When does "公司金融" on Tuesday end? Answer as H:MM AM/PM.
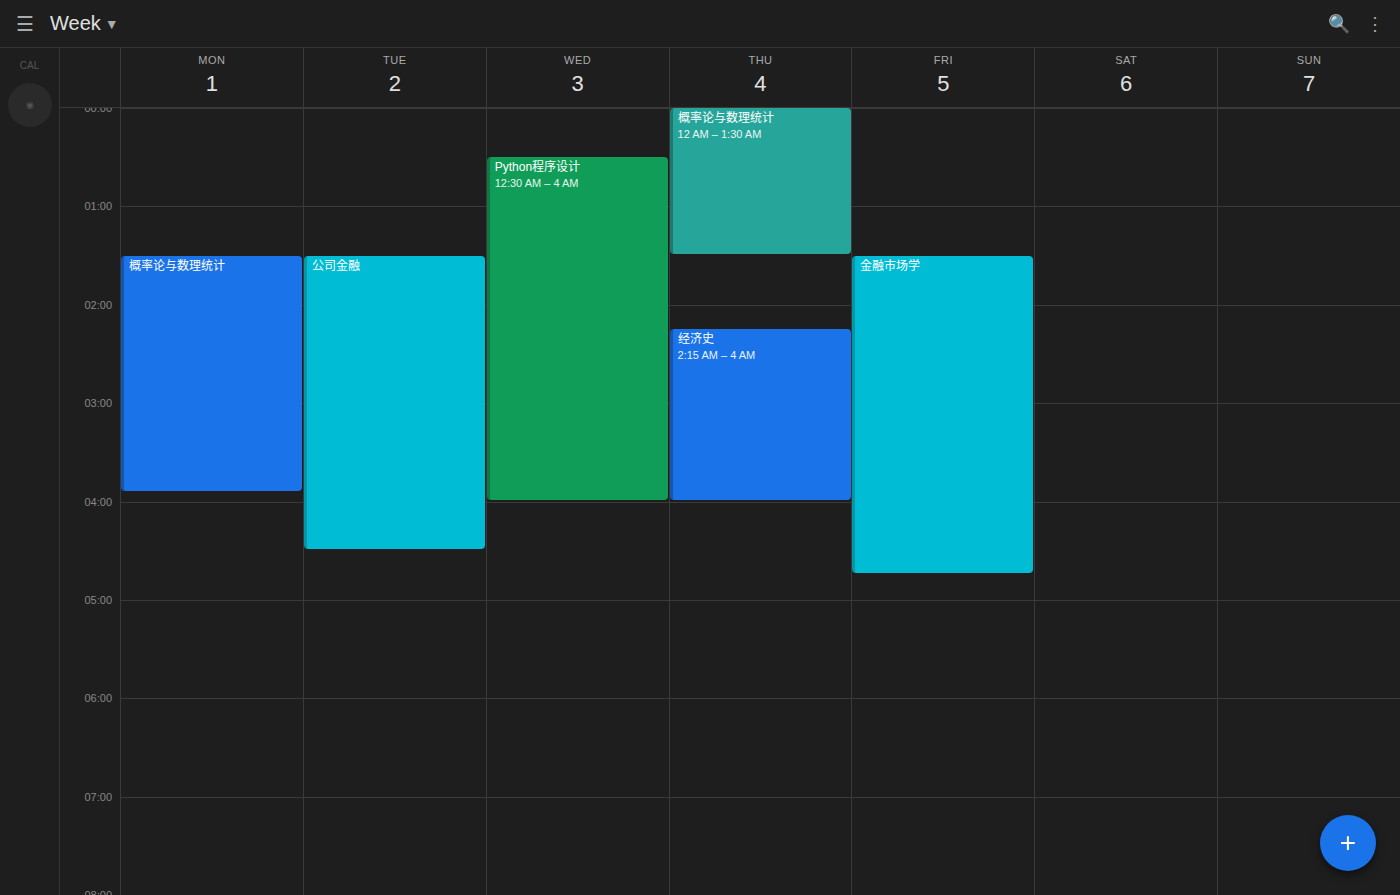
4:30 AM